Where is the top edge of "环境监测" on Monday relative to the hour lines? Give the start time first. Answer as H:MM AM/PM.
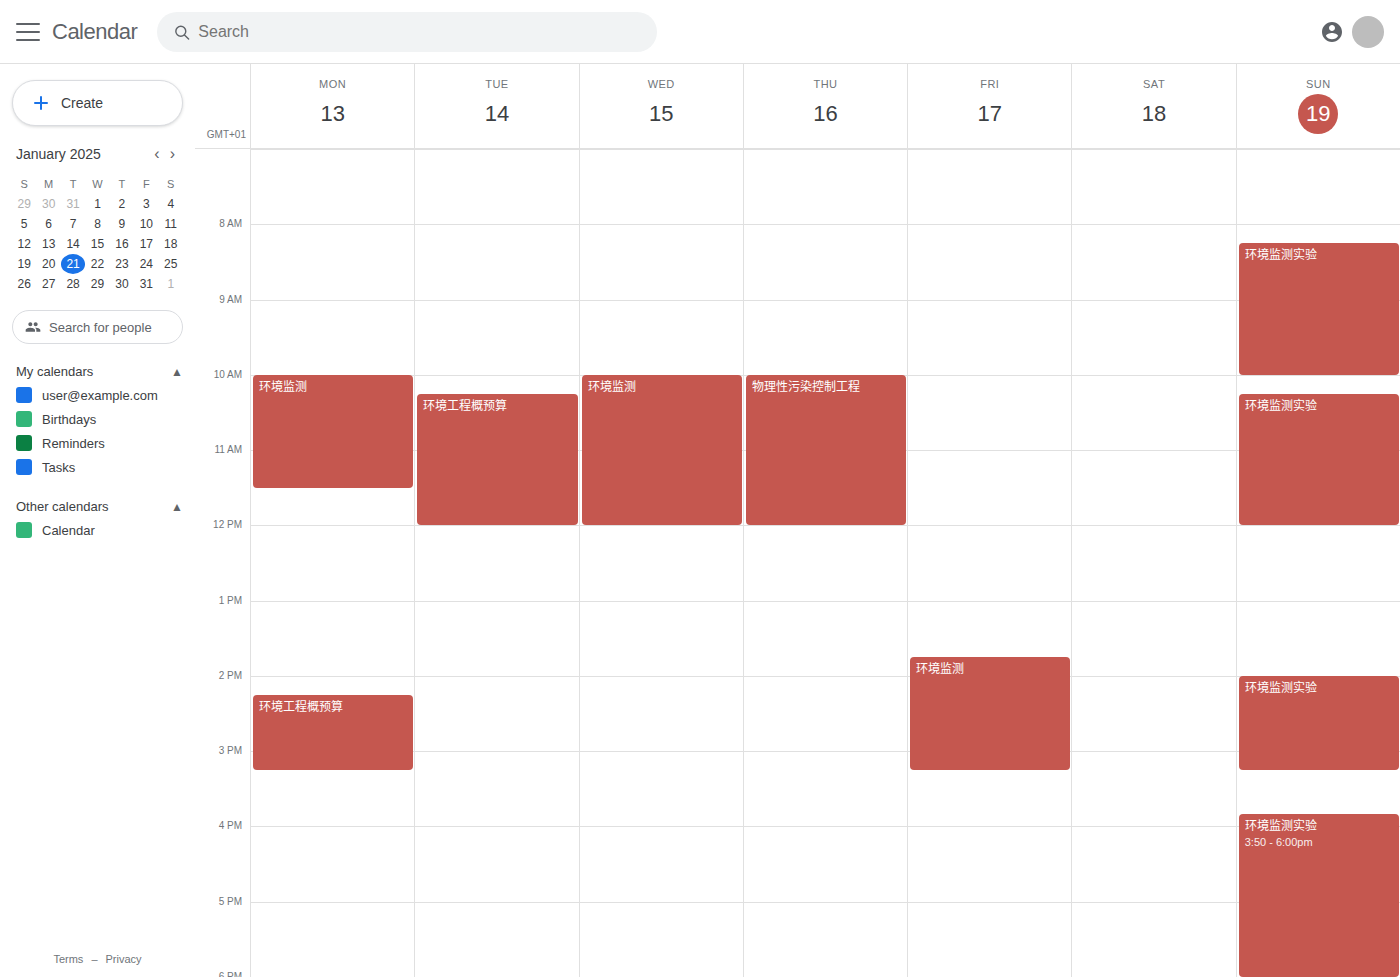
10:00 AM -- exactly on the 10 AM line.